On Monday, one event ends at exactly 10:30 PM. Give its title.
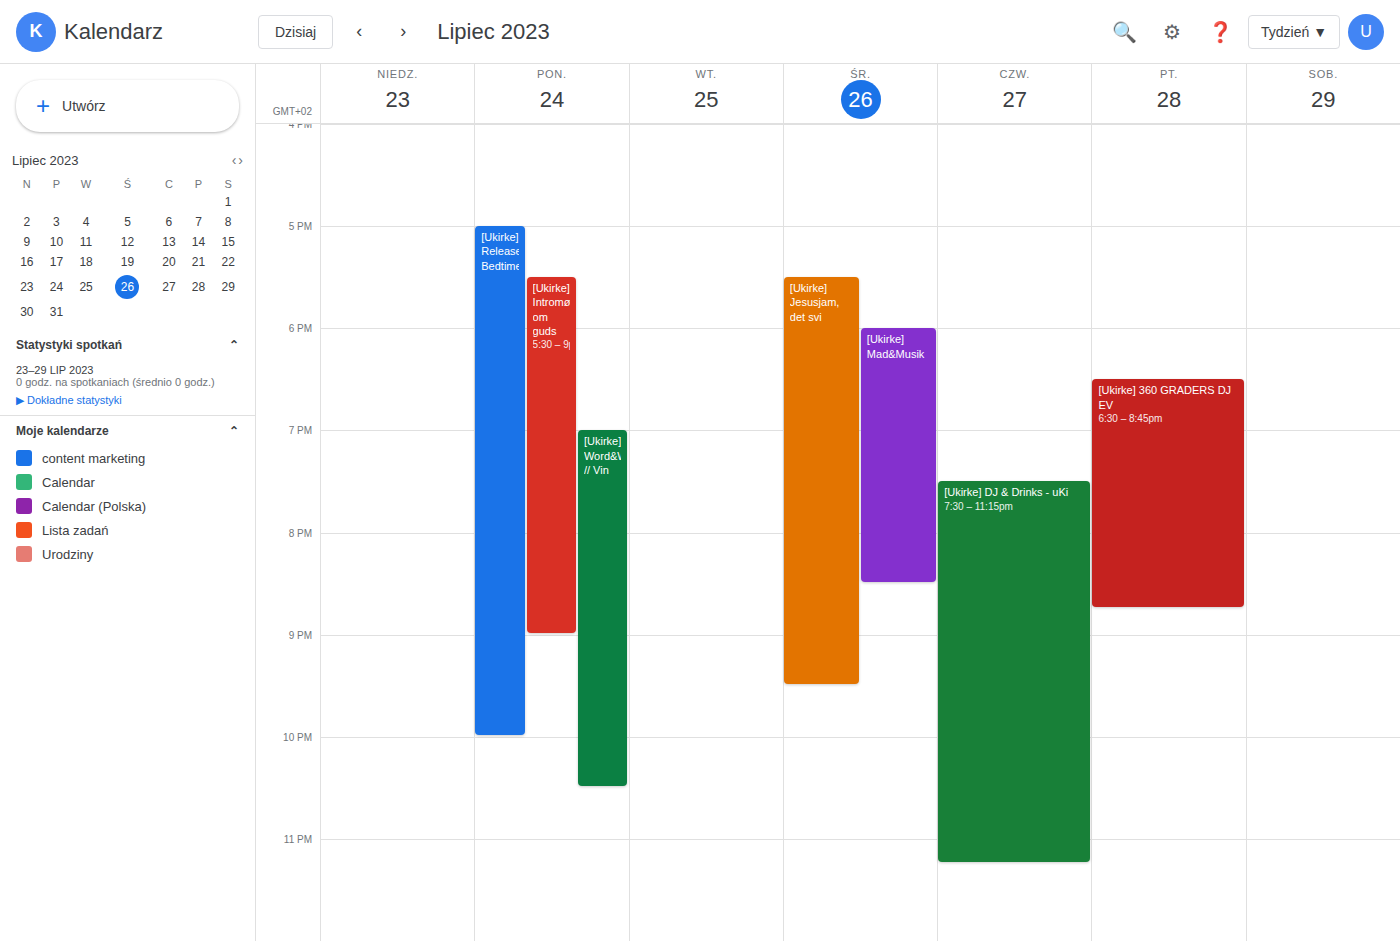
"[Ukirke] Word&Wine // Vin"